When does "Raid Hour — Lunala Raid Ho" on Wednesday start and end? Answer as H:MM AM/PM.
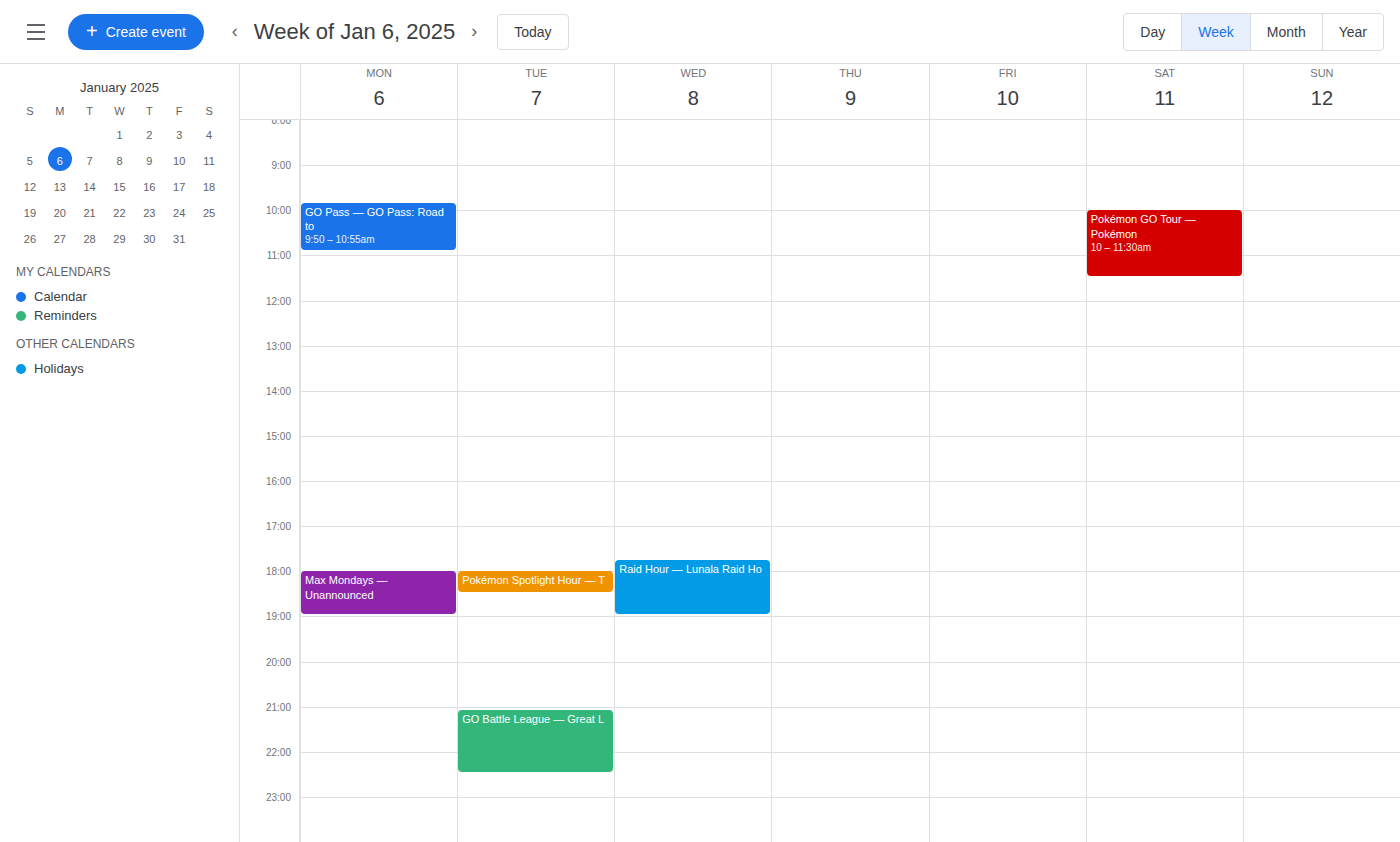
5:45 PM to 7:00 PM